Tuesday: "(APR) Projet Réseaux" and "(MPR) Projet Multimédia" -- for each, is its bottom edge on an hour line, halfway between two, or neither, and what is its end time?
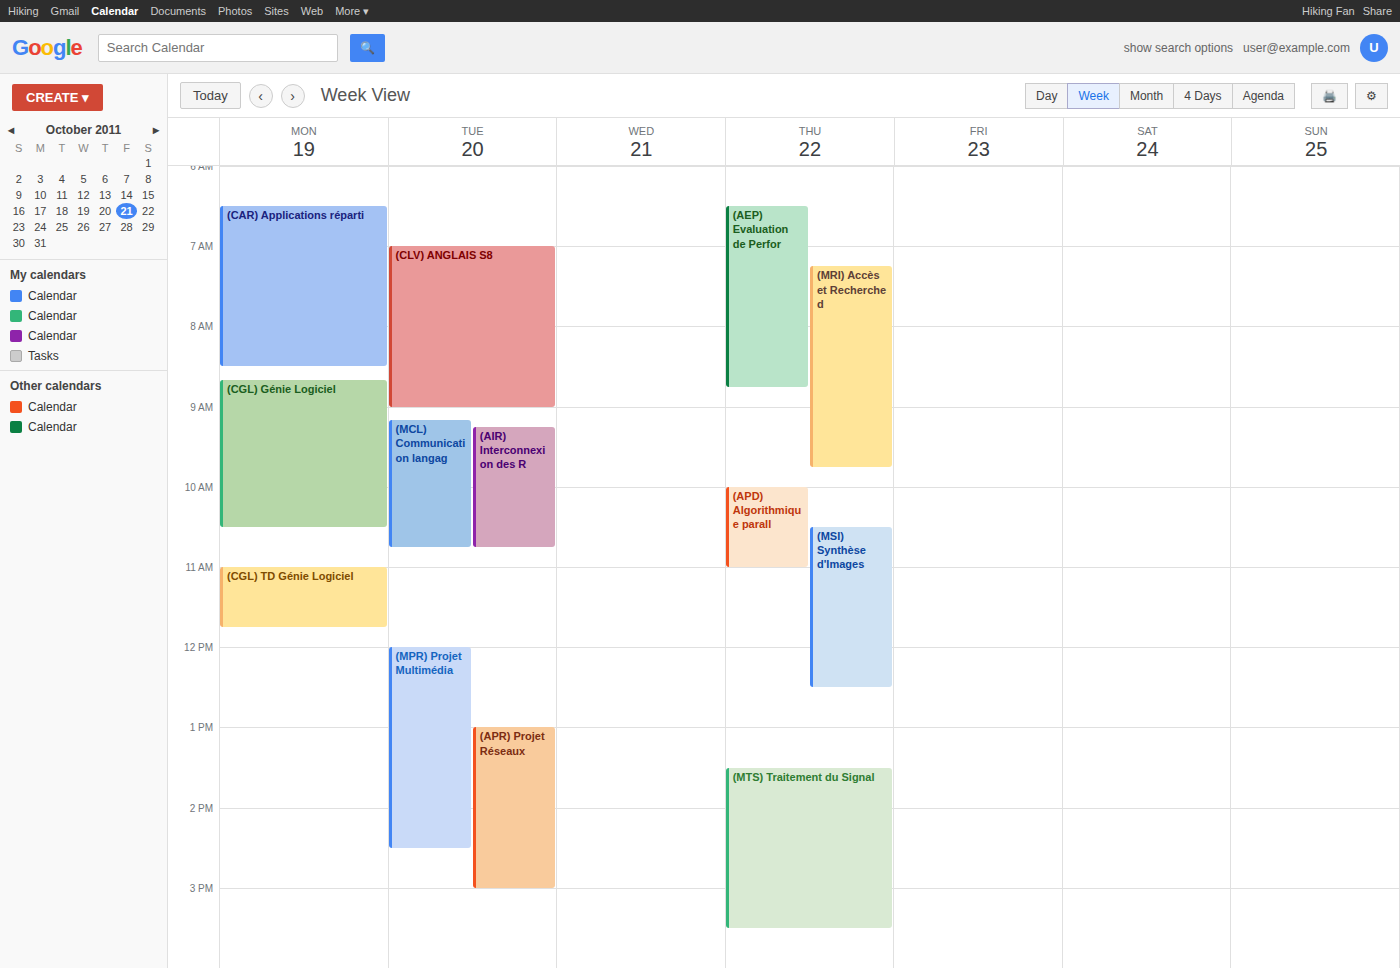
"(APR) Projet Réseaux": 3:00 PM, exactly on the 3 PM line. "(MPR) Projet Multimédia": 2:30 PM, halfway between the 2 PM and 3 PM lines.